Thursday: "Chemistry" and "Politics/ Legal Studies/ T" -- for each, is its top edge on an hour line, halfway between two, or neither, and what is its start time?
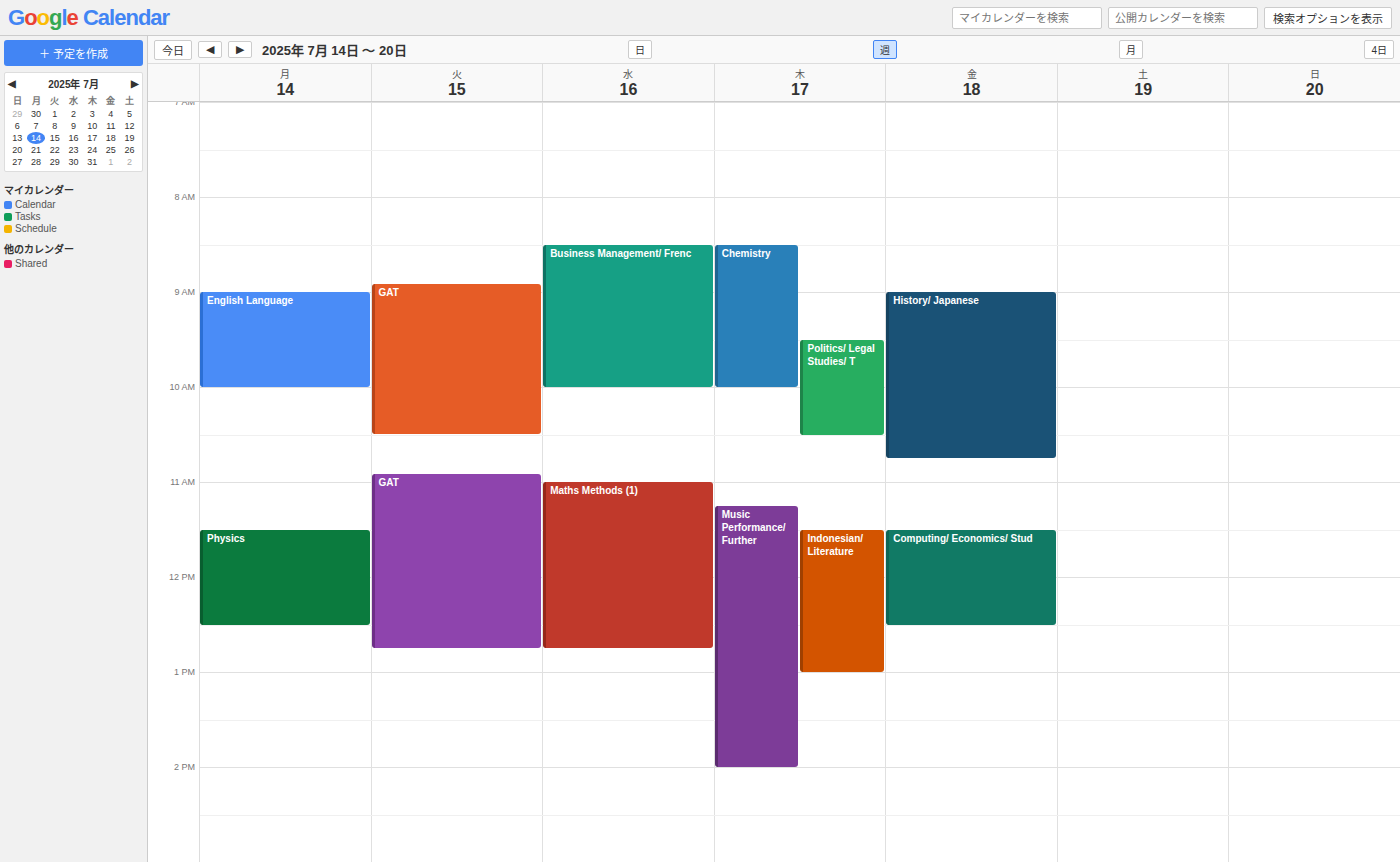
"Chemistry": 8:30 AM, halfway between the 8 AM and 9 AM lines. "Politics/ Legal Studies/ T": 9:30 AM, halfway between the 9 AM and 10 AM lines.